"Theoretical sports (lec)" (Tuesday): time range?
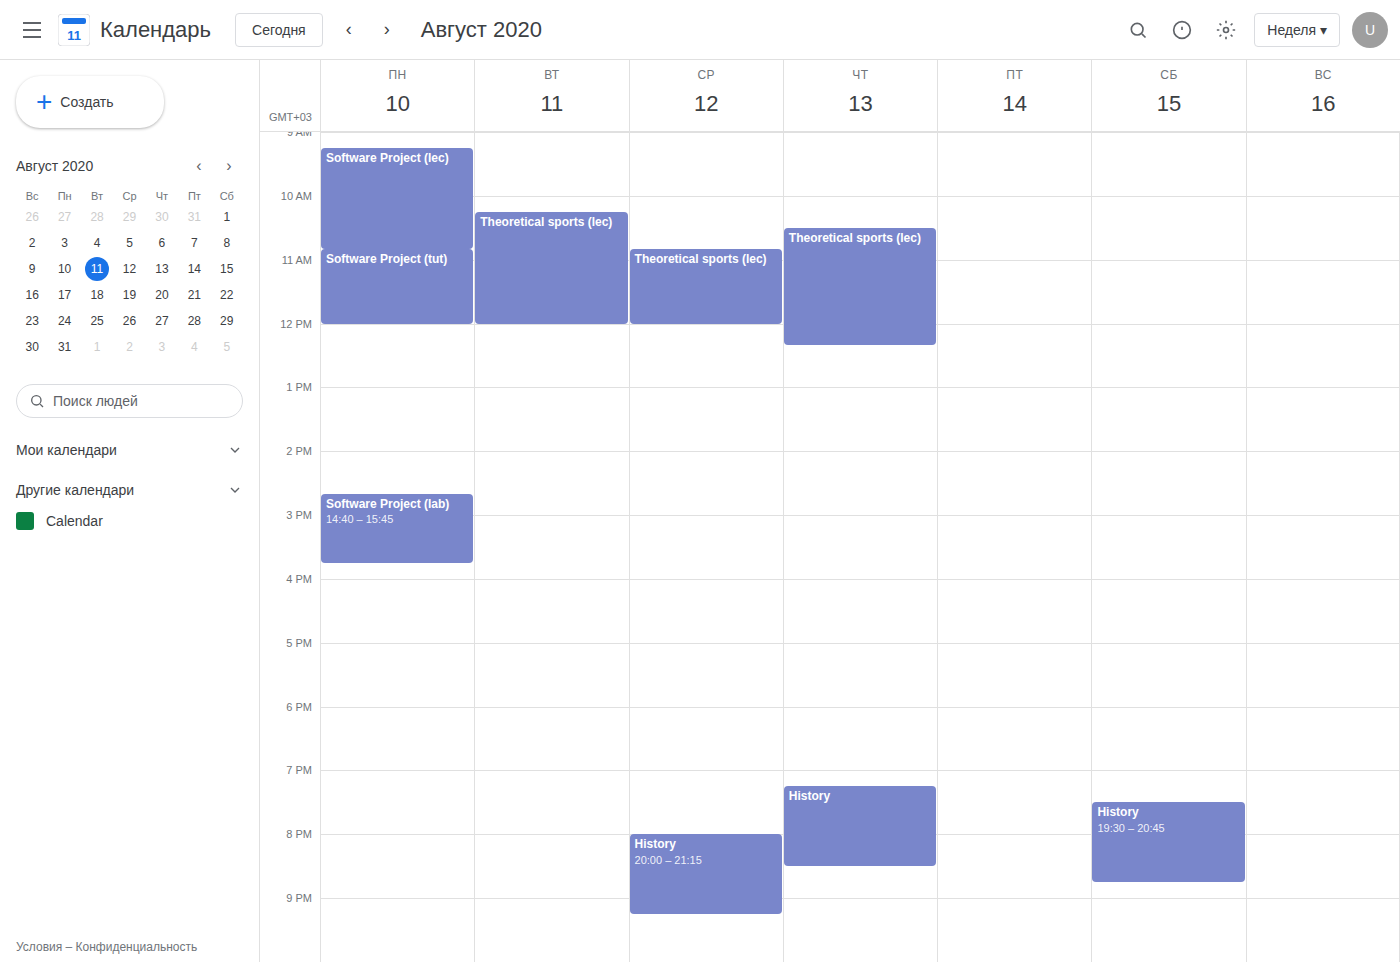
10:15 AM to 12:00 PM